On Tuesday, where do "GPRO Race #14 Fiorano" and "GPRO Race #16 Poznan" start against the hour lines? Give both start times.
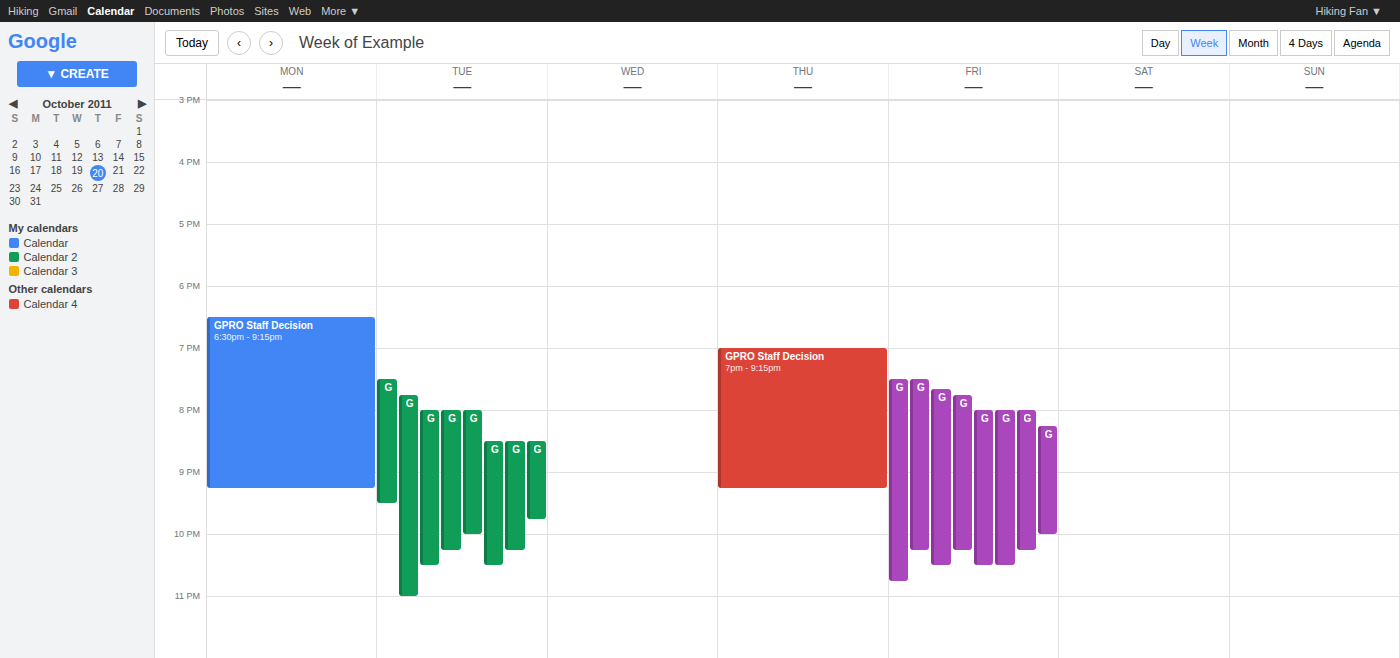
"GPRO Race #14 Fiorano": 8:30 PM, halfway between the 8 PM and 9 PM lines. "GPRO Race #16 Poznan": 8:00 PM, exactly on the 8 PM line.